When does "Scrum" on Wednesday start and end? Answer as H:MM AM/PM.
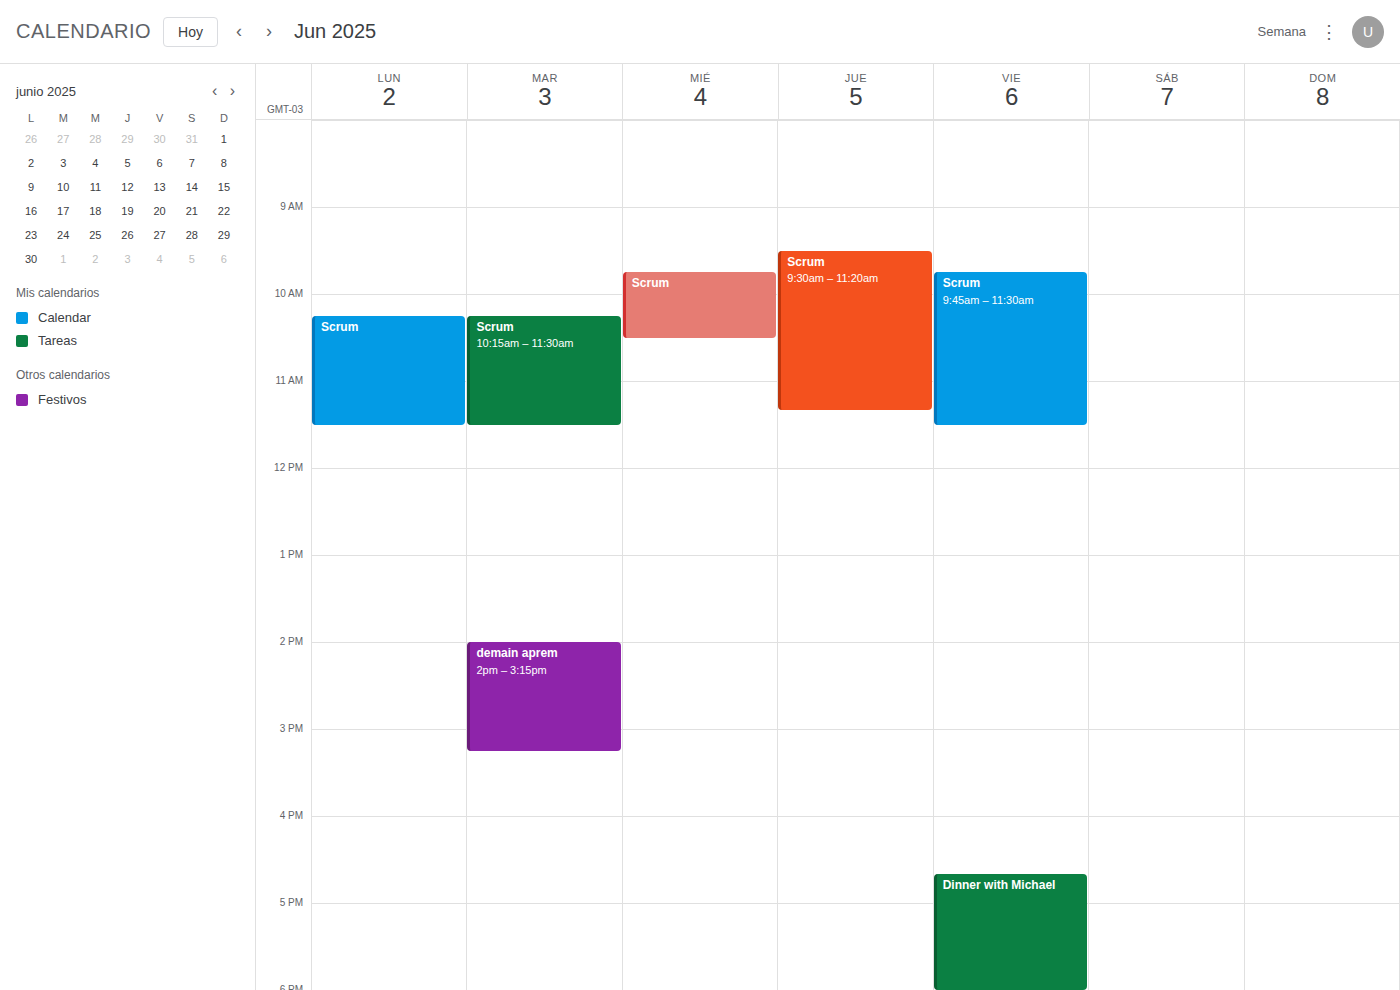
9:45 AM to 10:30 AM